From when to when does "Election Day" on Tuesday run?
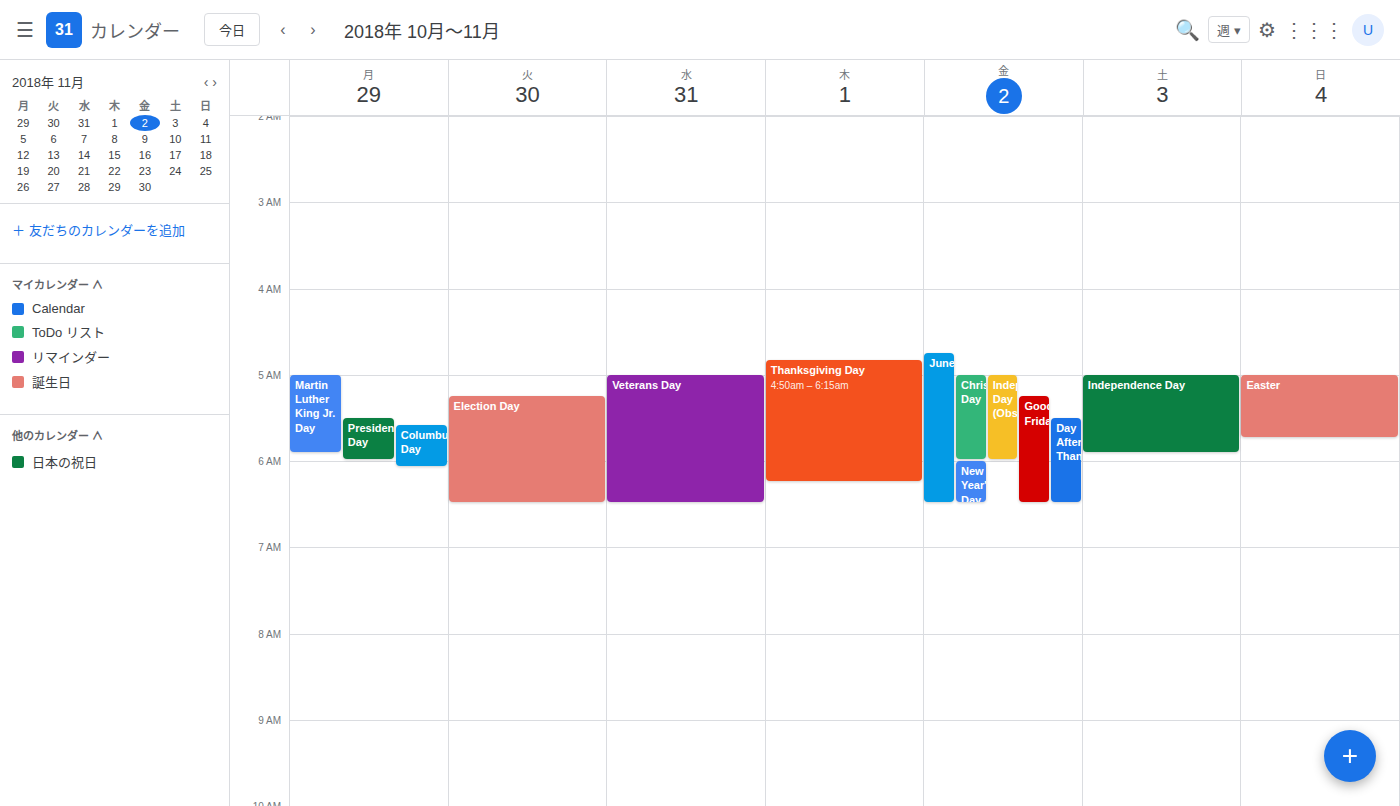
5:15 AM to 6:30 AM